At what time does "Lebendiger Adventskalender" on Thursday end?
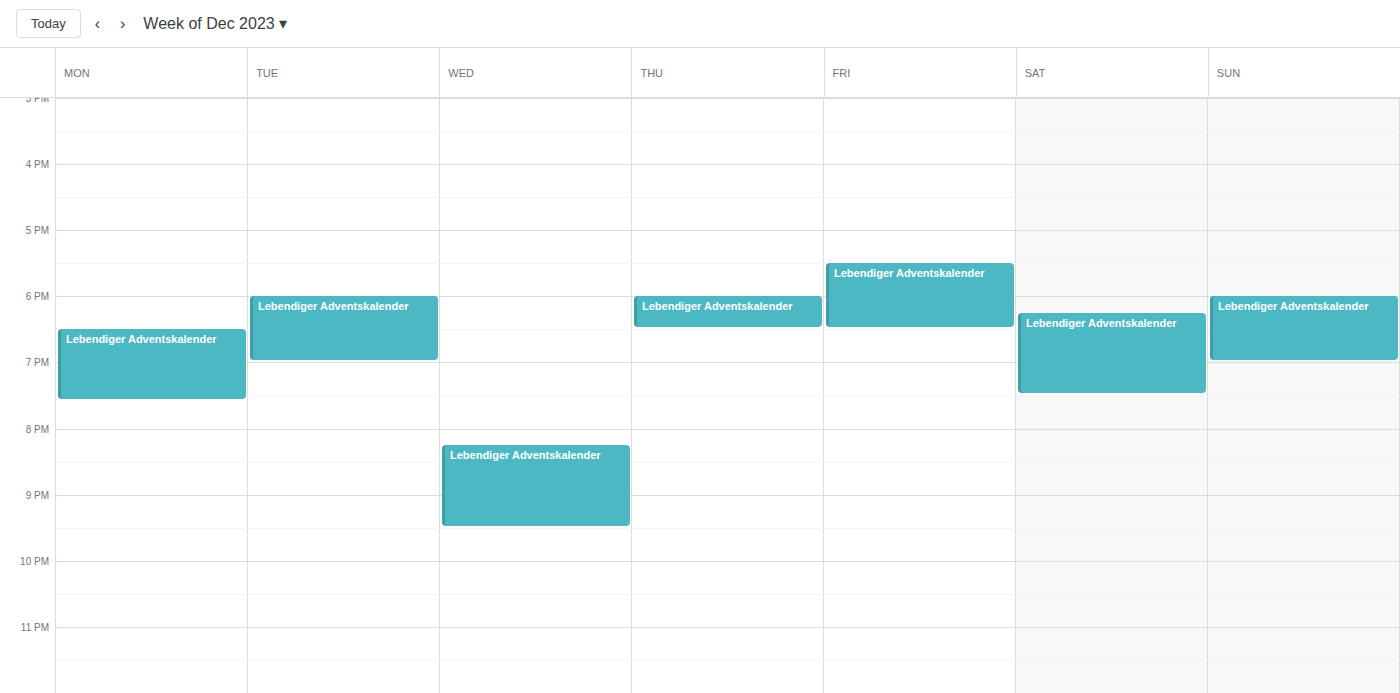
6:30 PM